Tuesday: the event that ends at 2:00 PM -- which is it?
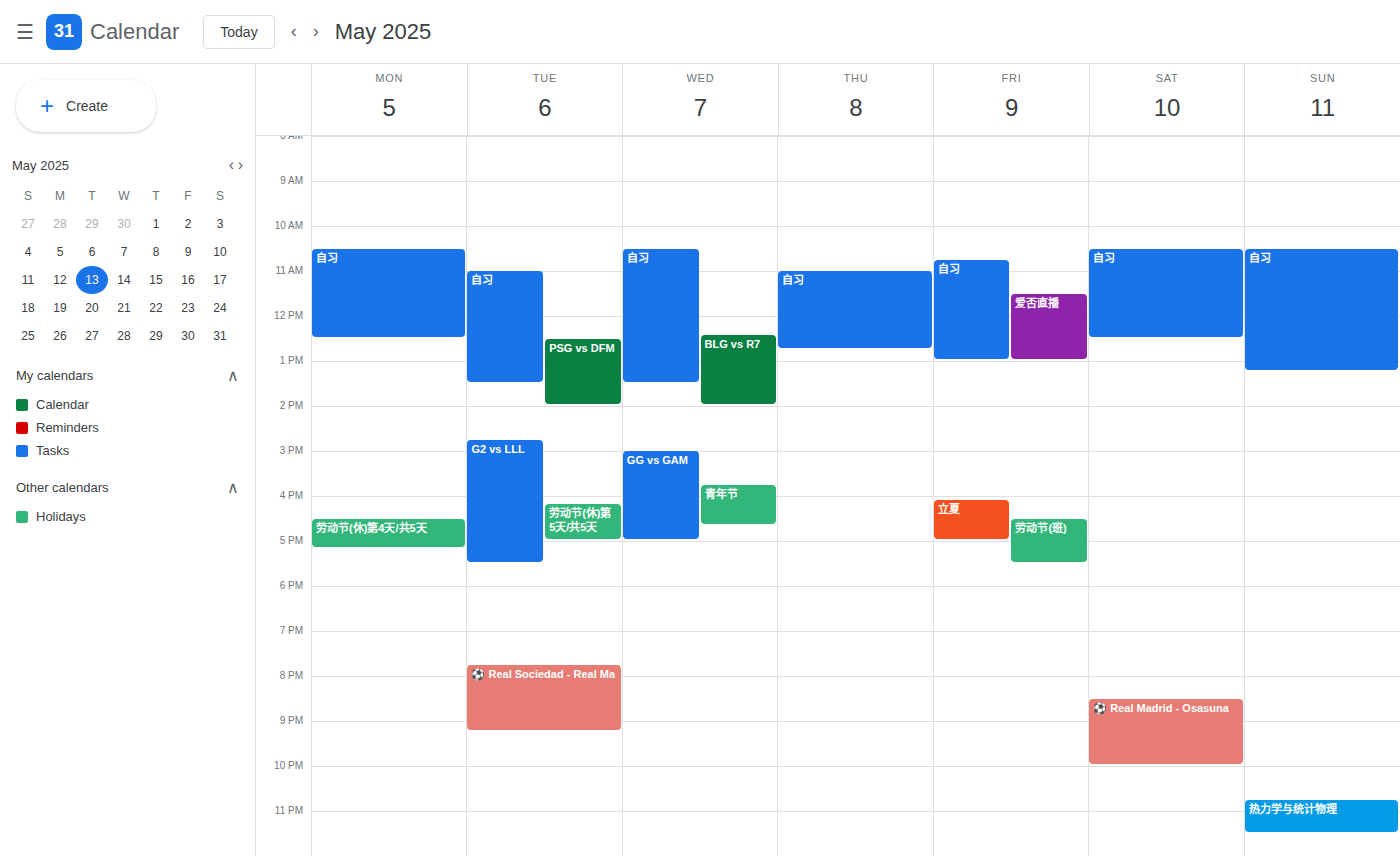
"PSG vs DFM"